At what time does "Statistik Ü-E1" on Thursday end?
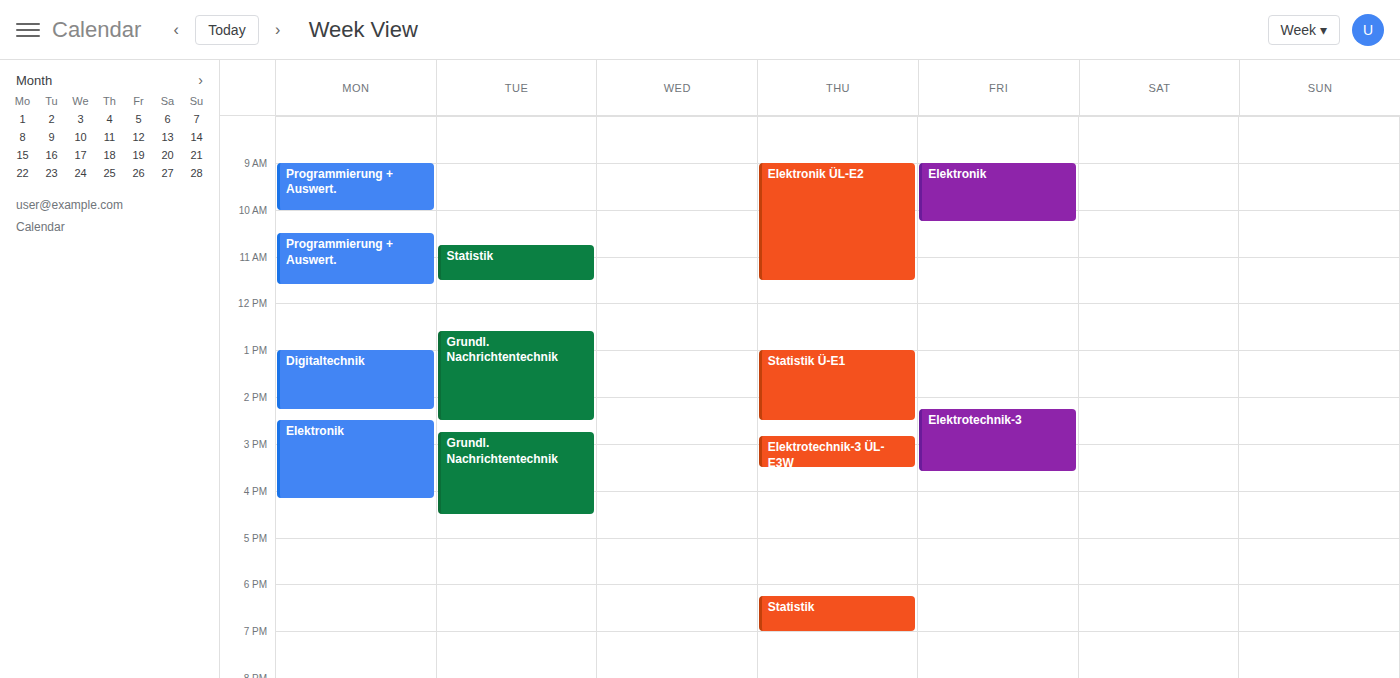
14:30